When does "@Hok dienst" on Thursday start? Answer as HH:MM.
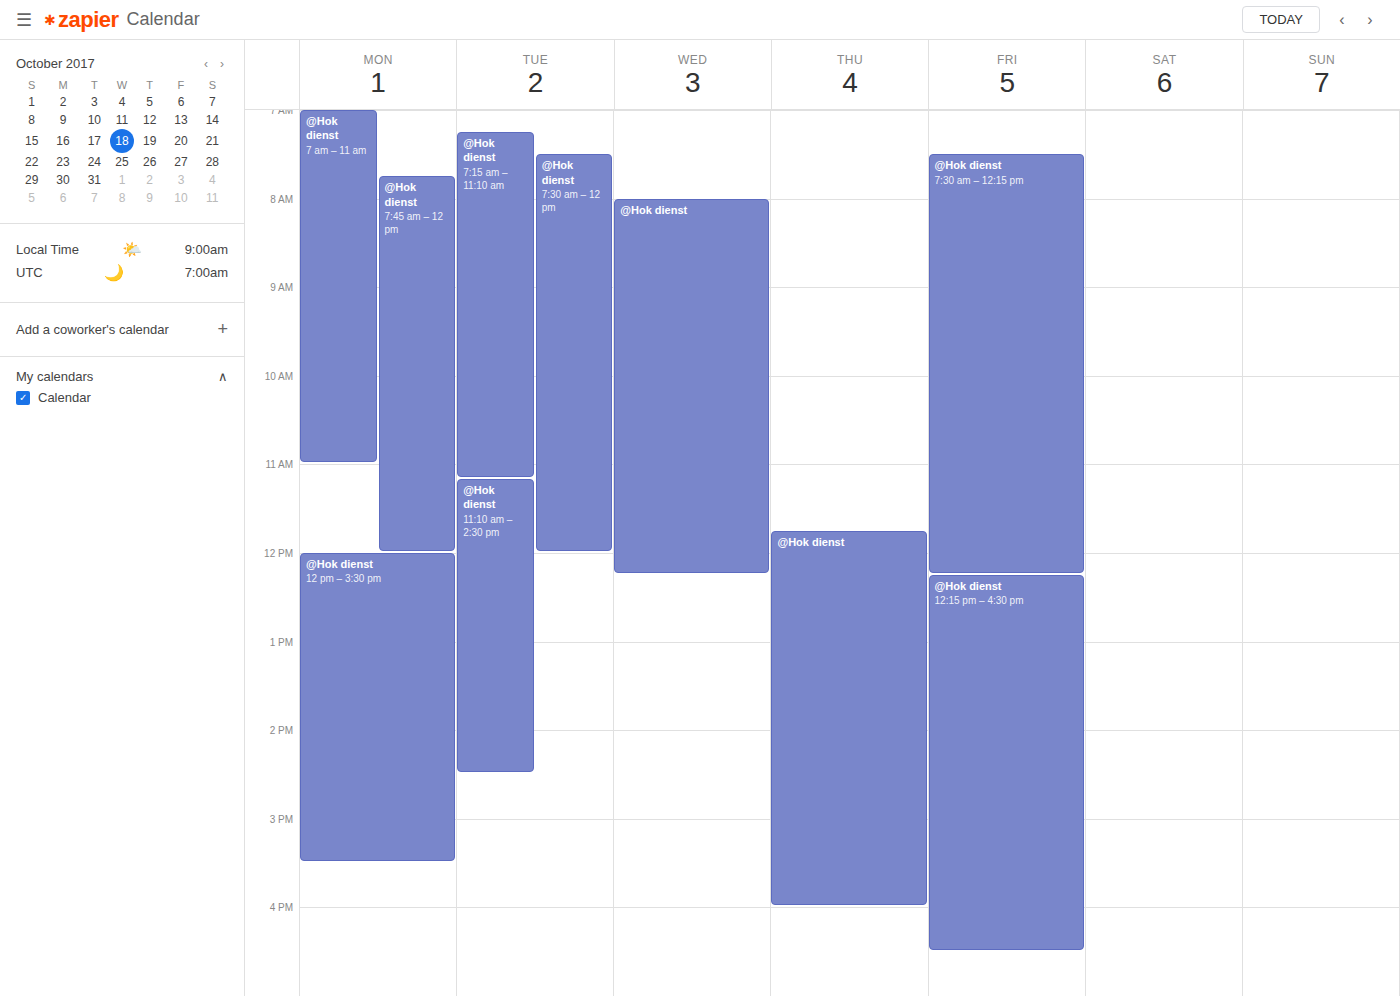
11:45